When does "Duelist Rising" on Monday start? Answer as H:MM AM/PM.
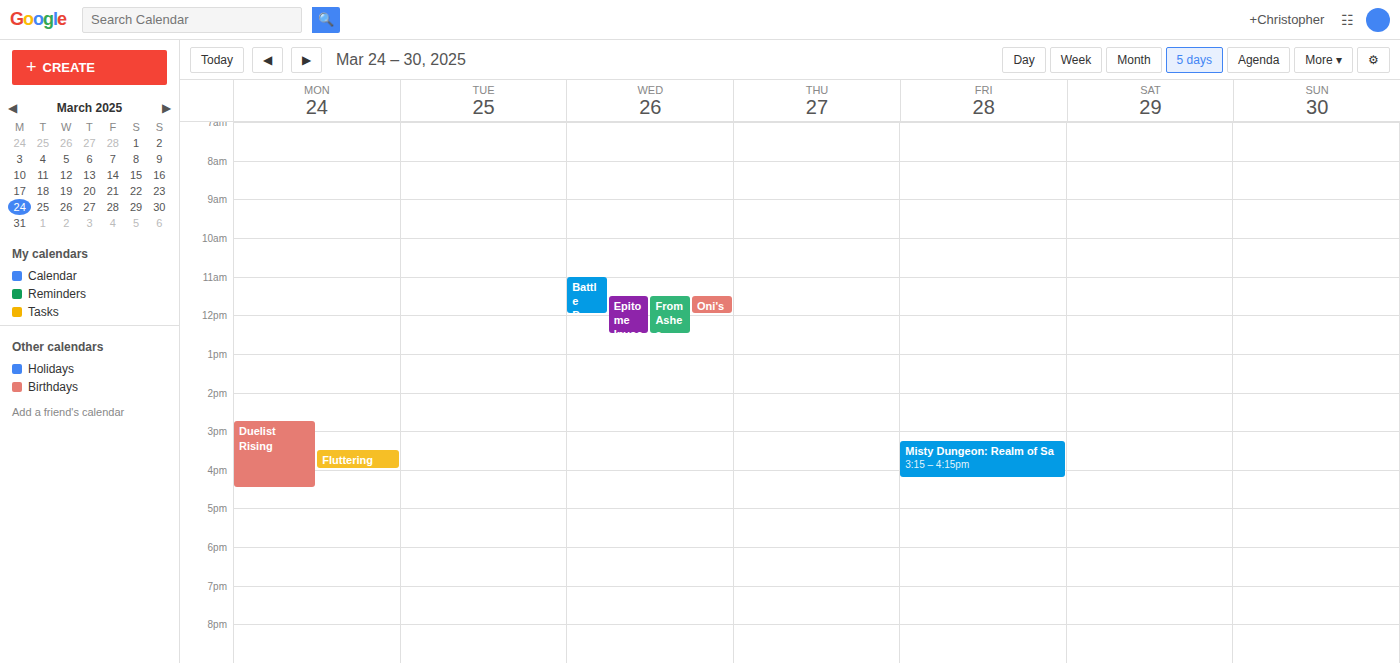
2:45 PM